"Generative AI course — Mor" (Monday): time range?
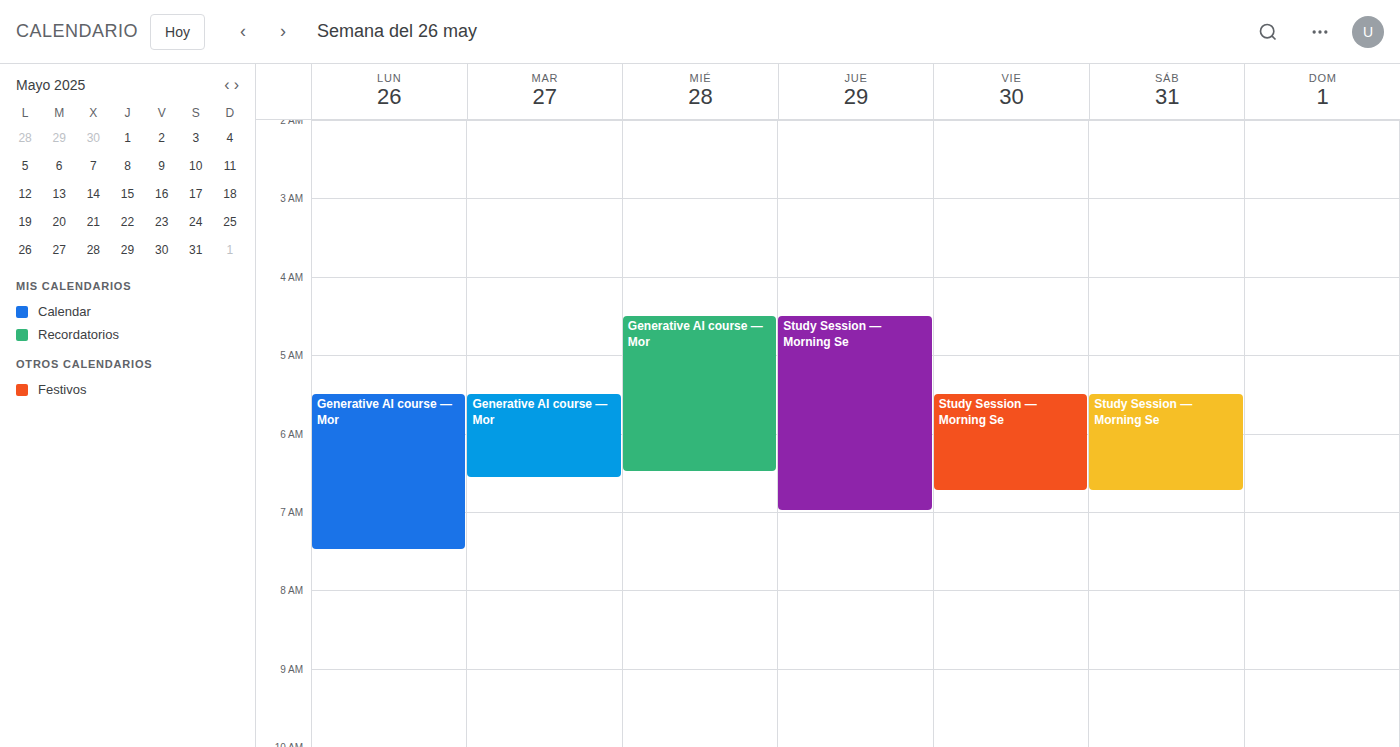
5:30 AM to 7:30 AM